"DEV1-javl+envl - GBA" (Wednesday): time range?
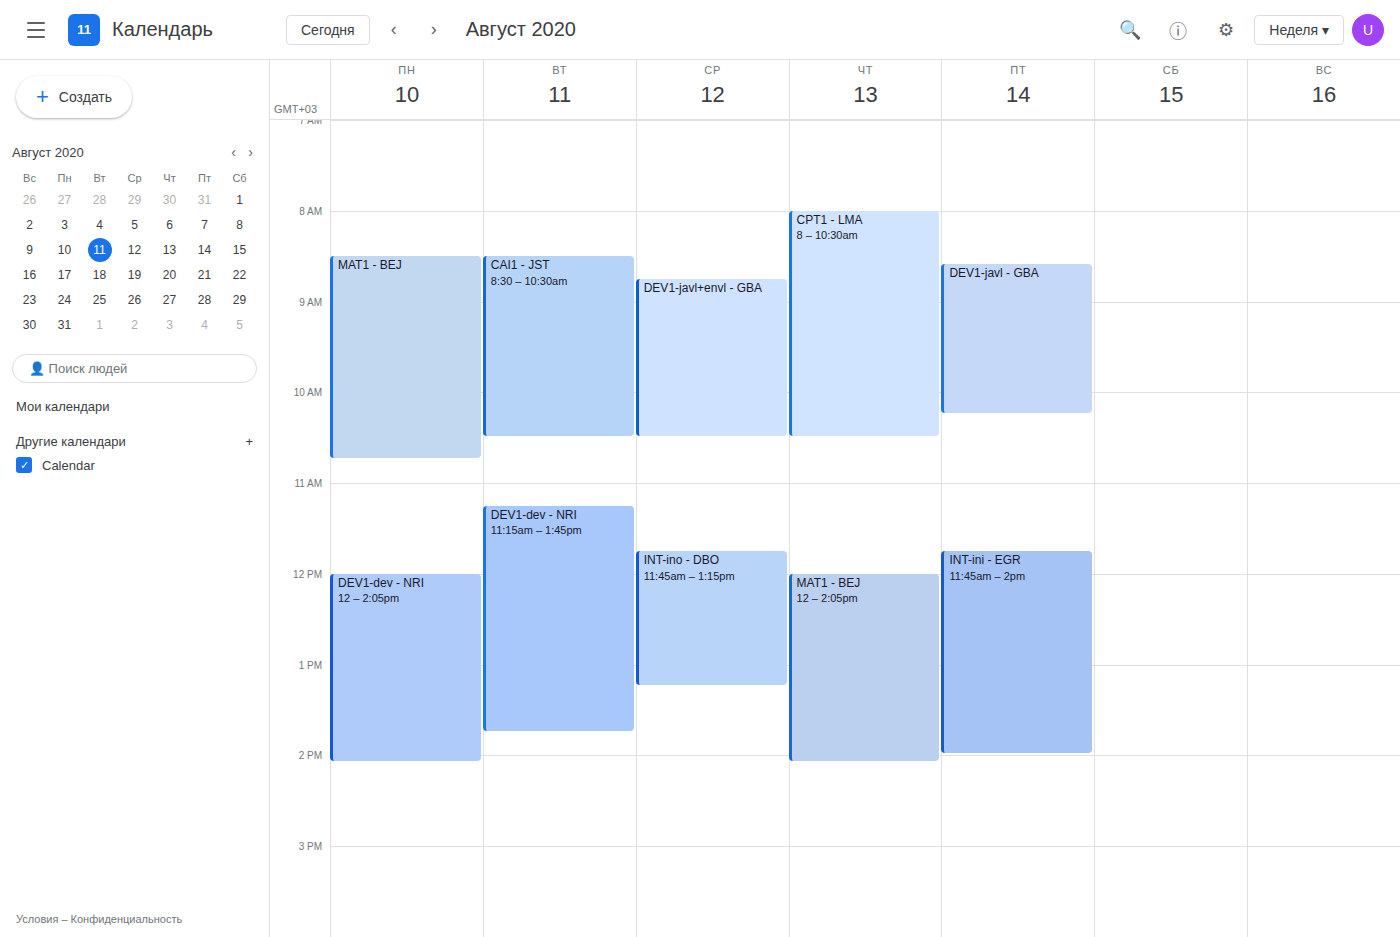
8:45 AM to 10:30 AM